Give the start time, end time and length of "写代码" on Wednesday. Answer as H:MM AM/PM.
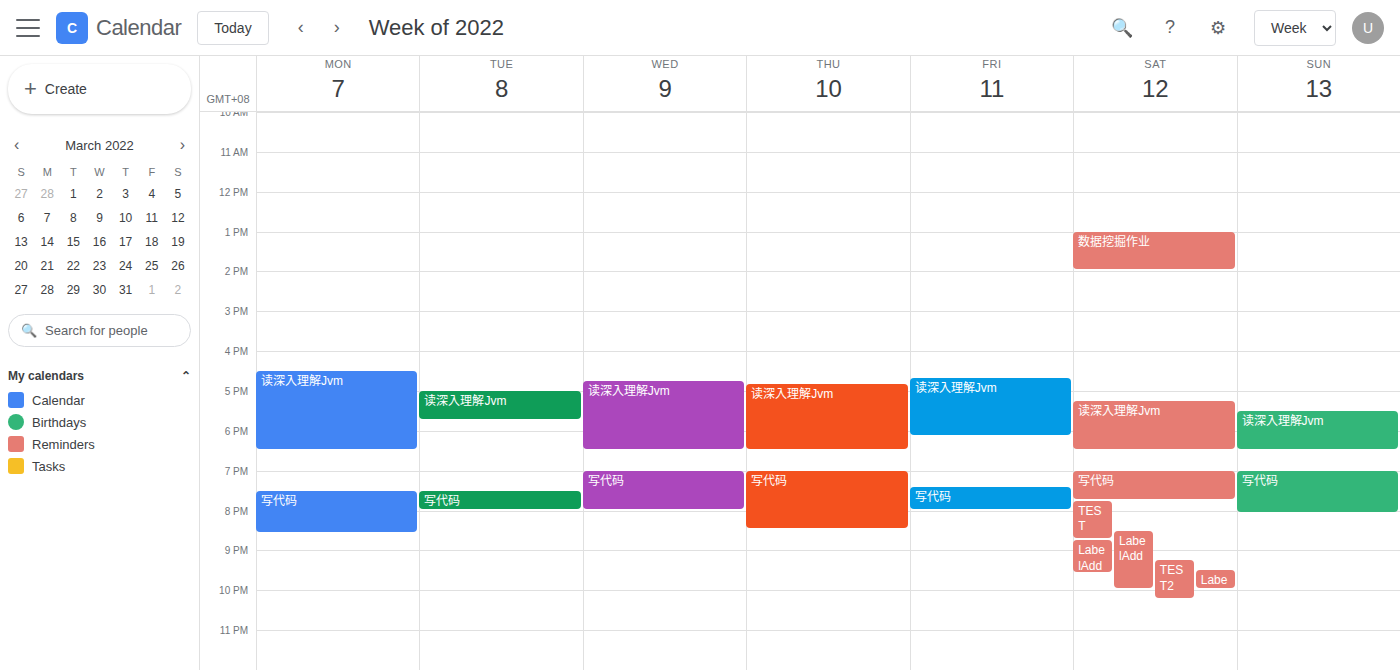
7:00 PM to 8:00 PM, 1 hour